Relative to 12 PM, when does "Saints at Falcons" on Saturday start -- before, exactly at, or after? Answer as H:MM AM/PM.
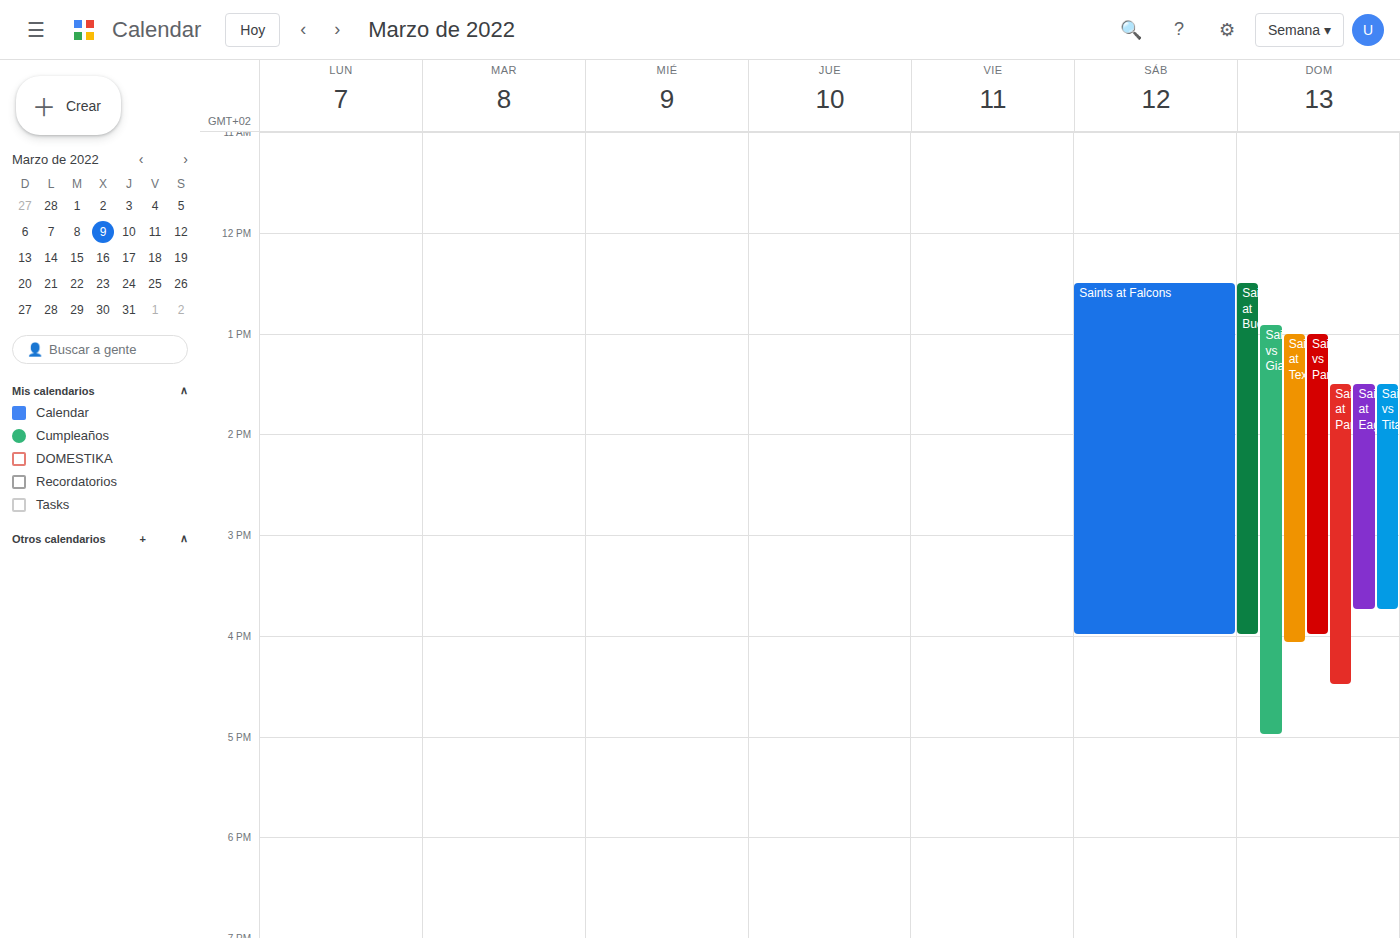
12:30 PM -- after 12 PM, 30 minutes below the 12 PM line.